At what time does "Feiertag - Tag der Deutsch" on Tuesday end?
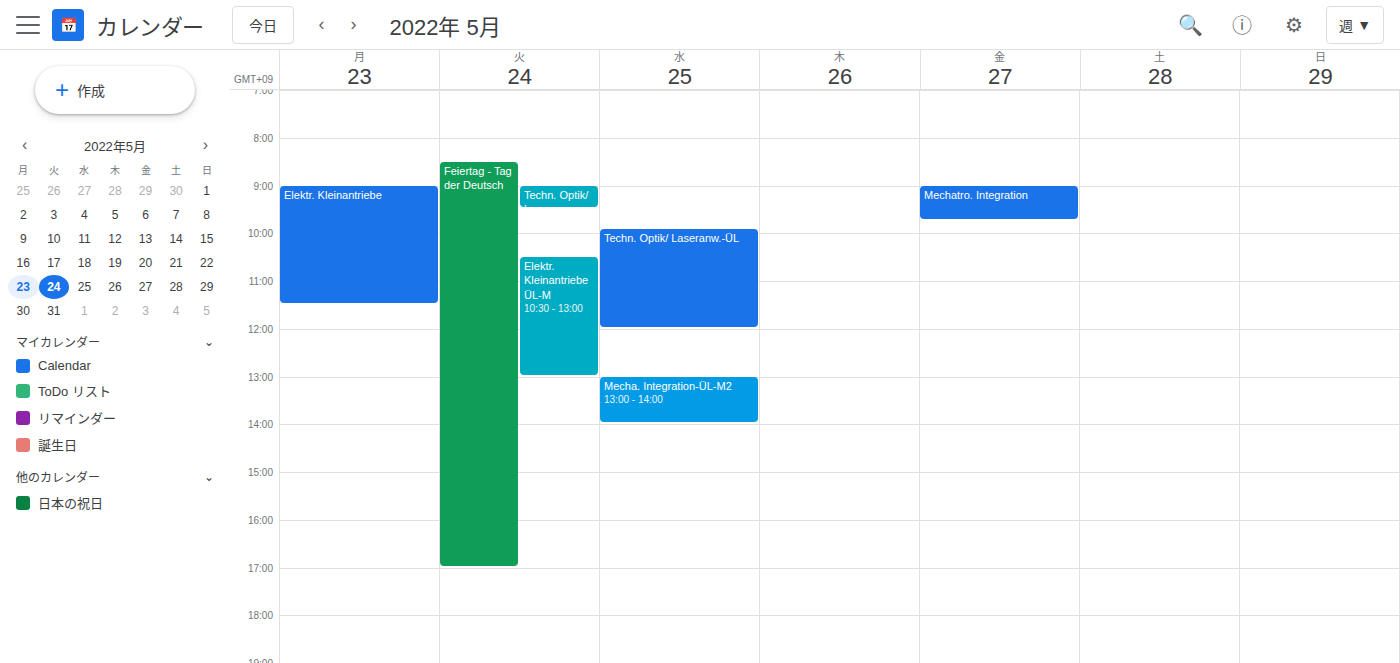
5:00 PM